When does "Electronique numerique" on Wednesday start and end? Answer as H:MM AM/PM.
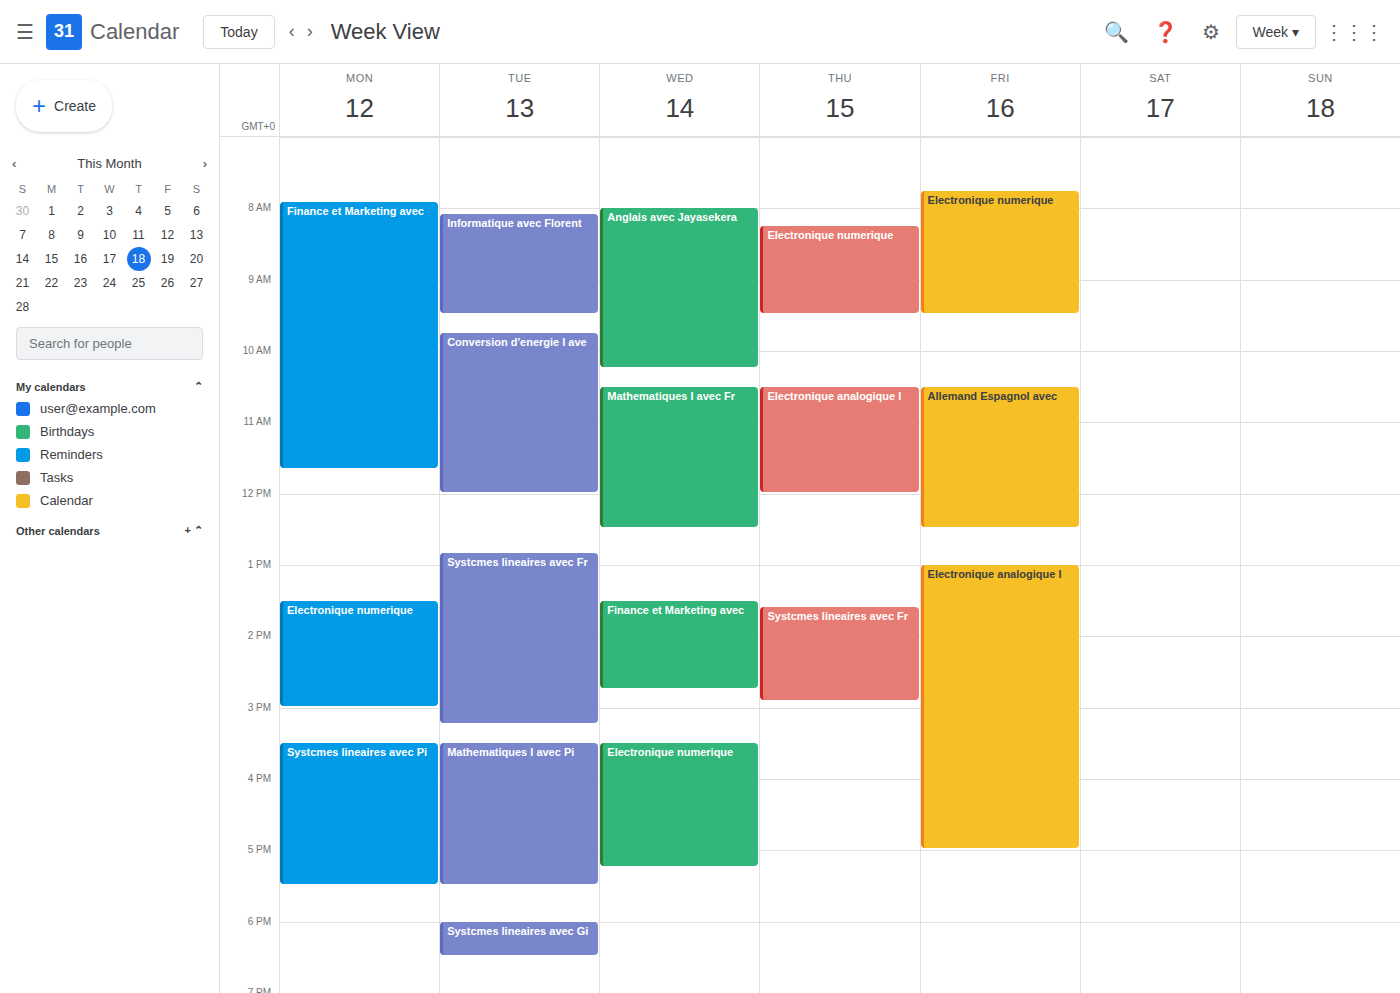
3:30 PM to 5:15 PM